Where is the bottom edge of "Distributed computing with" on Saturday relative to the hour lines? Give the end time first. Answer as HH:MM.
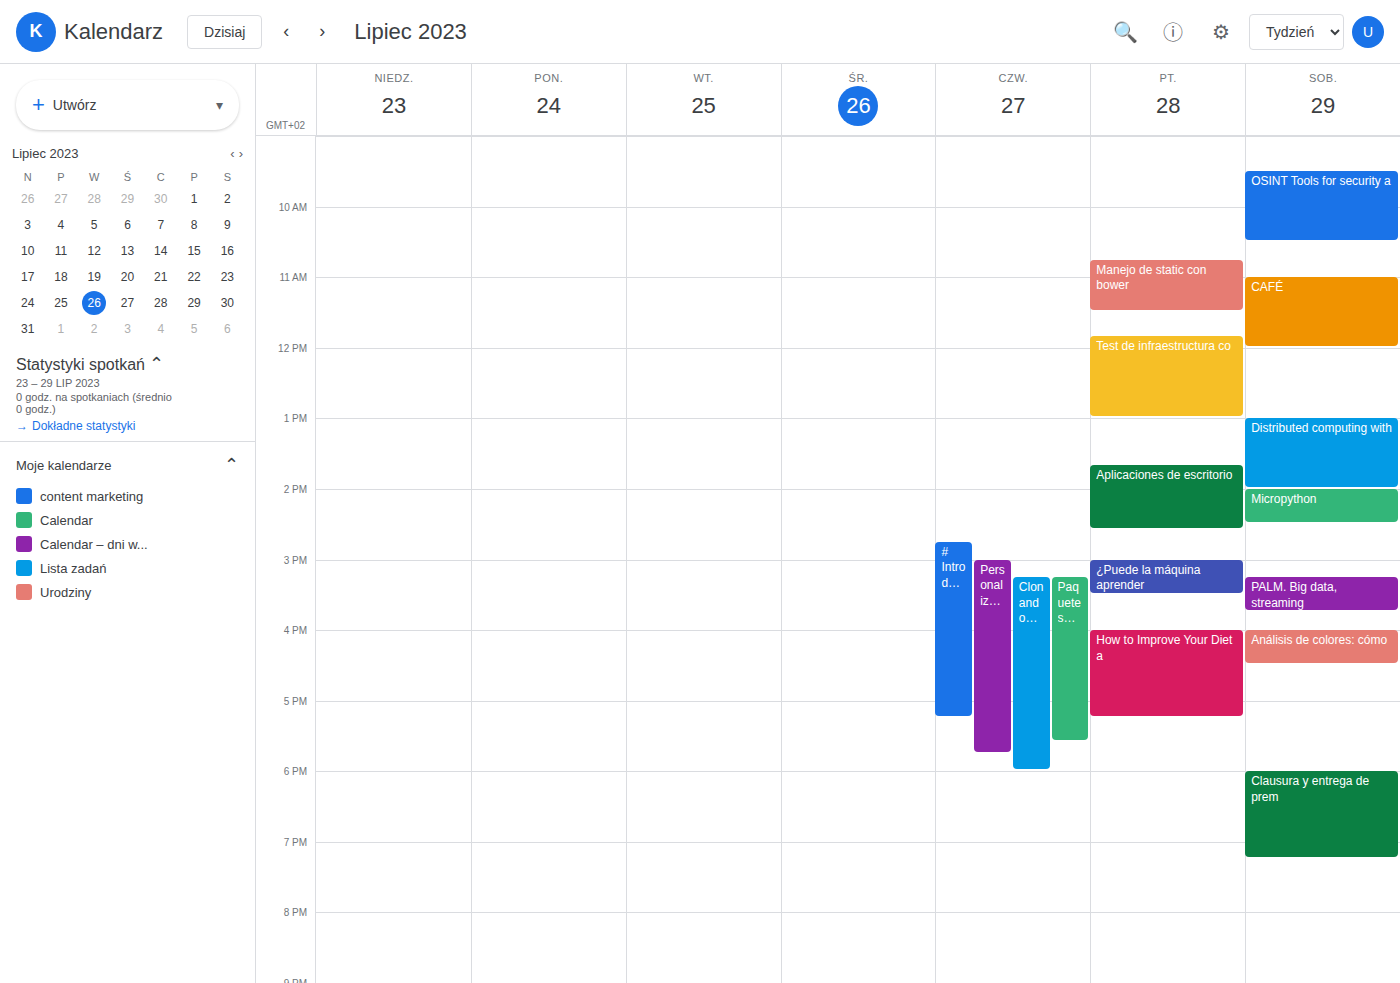
14:00 -- exactly on the 14:00 line.